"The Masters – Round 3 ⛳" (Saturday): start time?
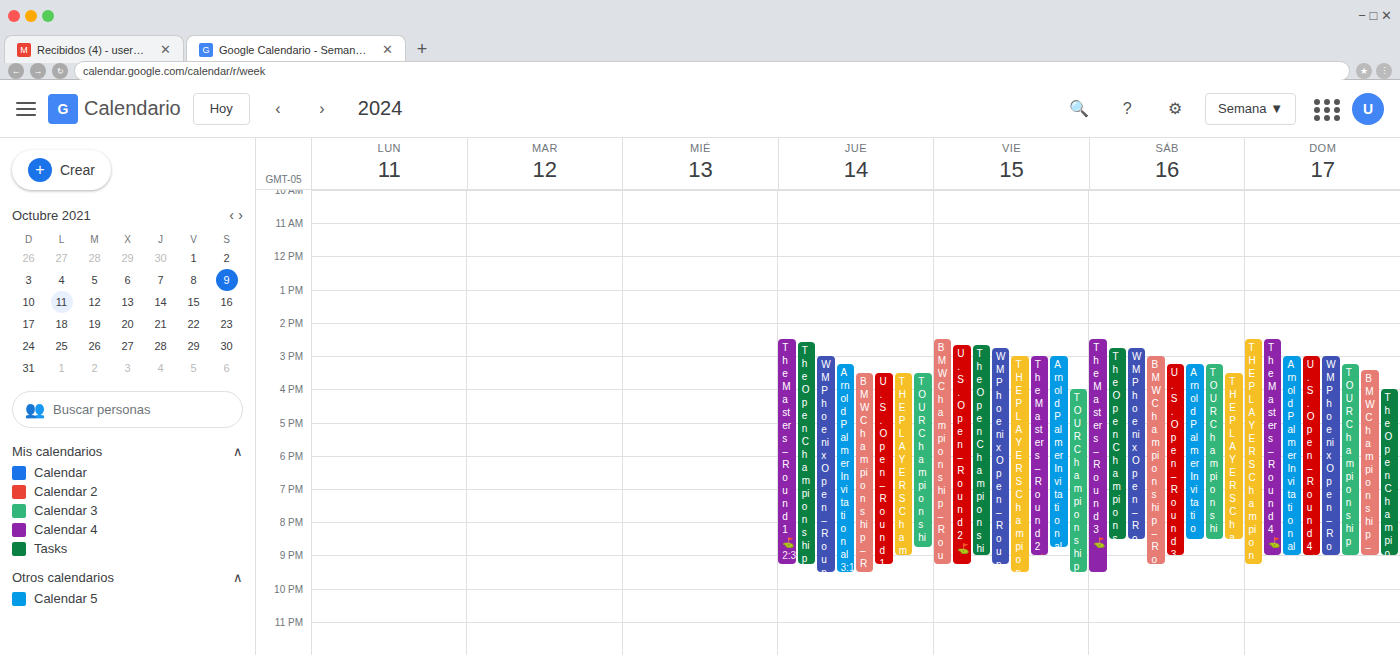
2:30 PM